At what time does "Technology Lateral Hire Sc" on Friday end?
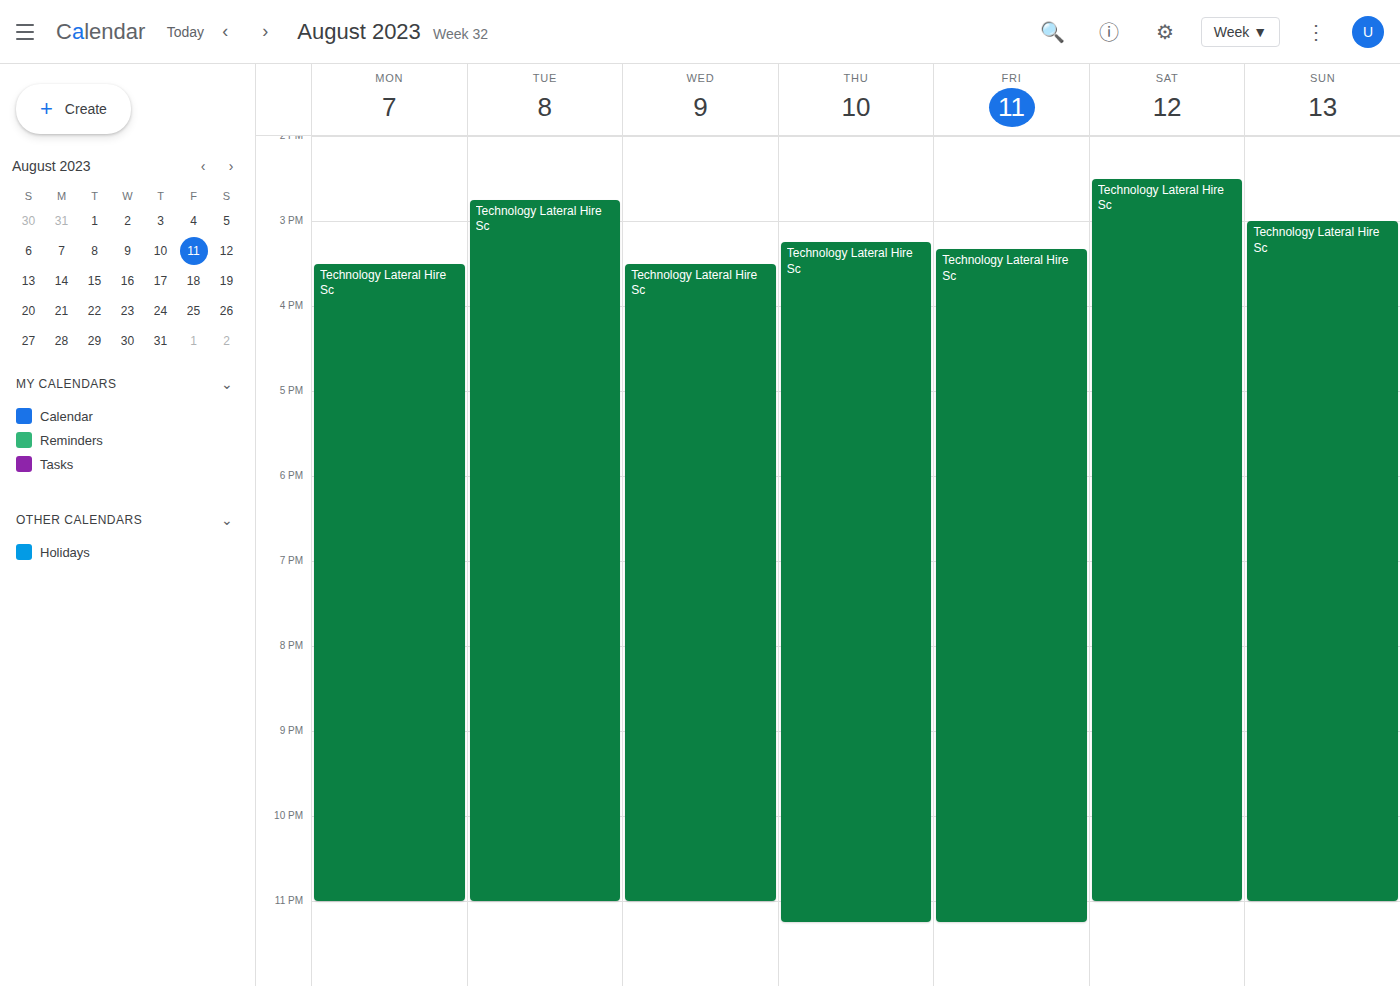
11:15 PM